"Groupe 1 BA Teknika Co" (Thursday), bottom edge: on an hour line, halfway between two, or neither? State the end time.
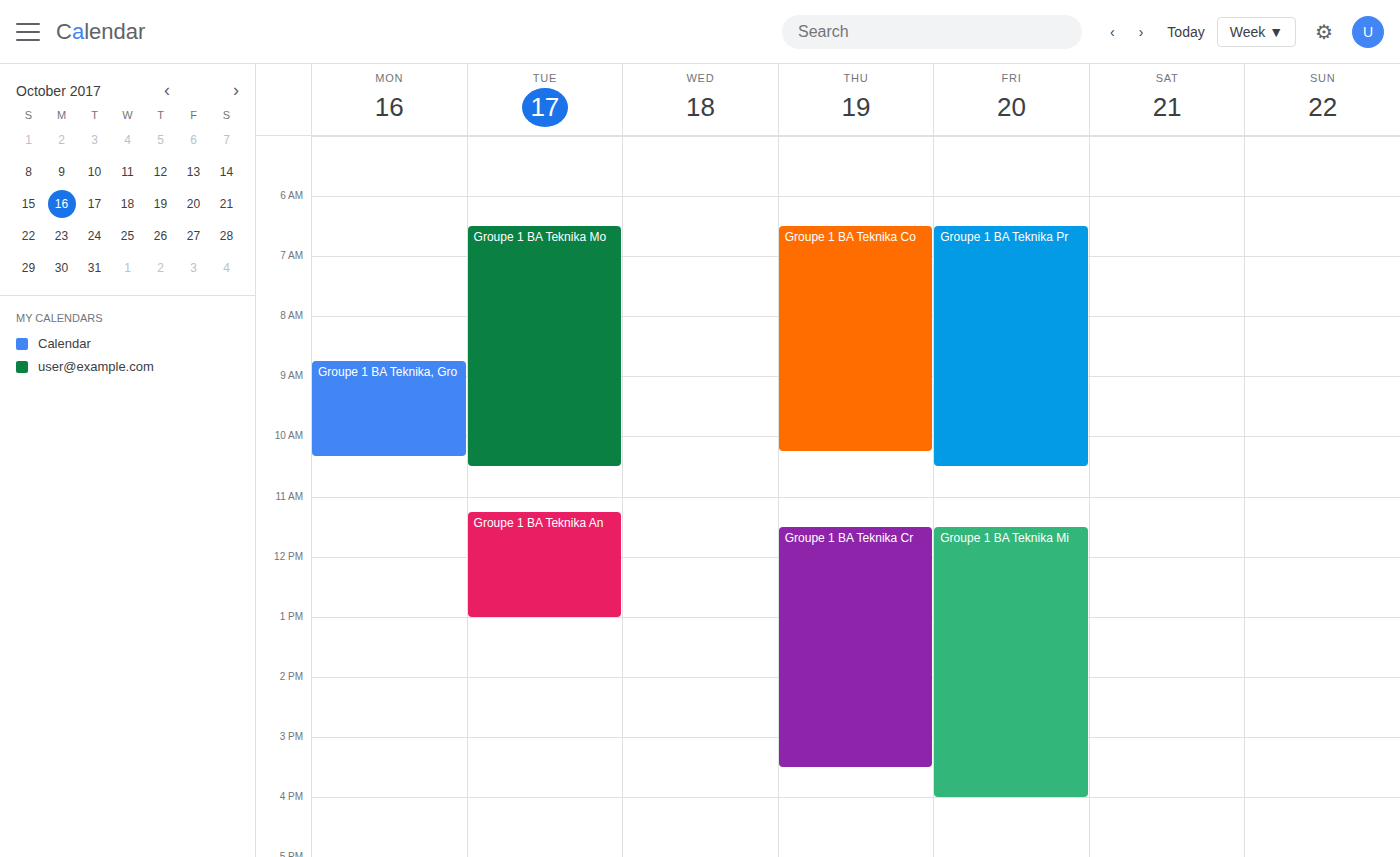
10:15 AM -- neither: a quarter of the way from the 10 AM line to the 11 AM line.